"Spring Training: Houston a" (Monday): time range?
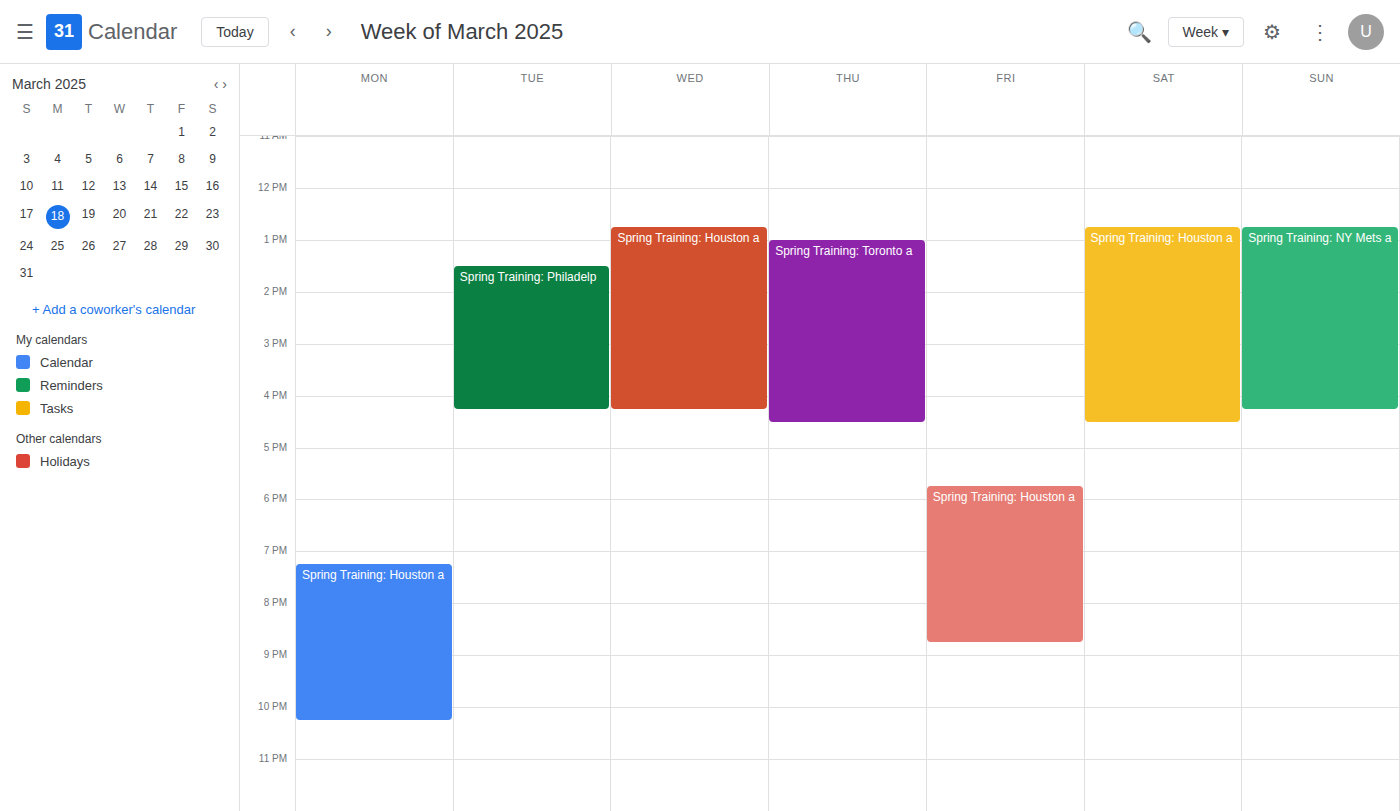
7:15 PM to 10:15 PM